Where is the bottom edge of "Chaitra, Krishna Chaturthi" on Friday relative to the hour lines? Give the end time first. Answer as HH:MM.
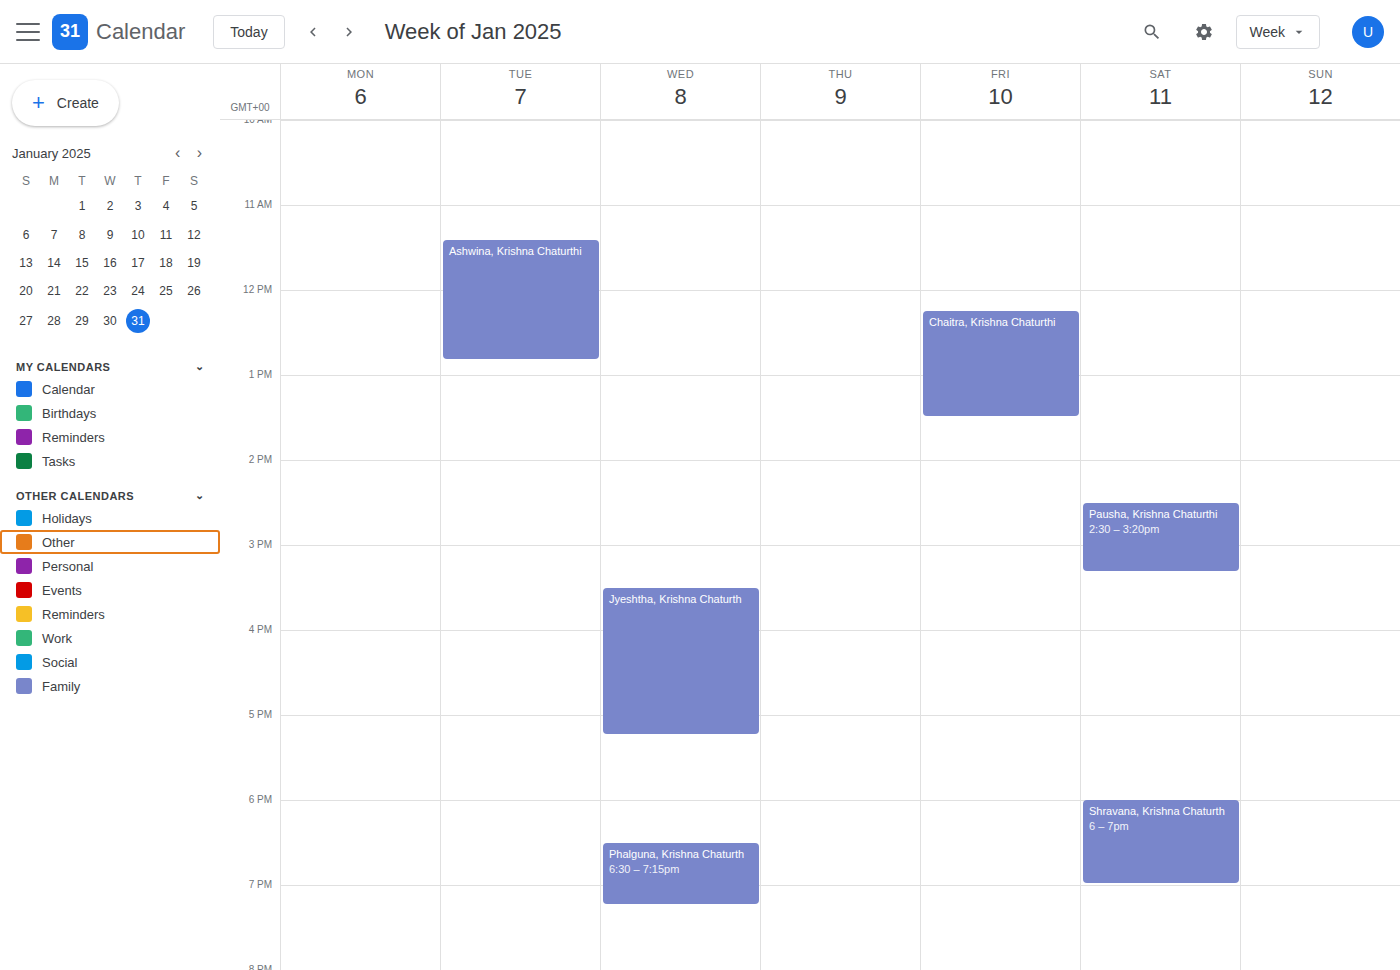
13:30 -- halfway between the 13:00 and 14:00 lines.